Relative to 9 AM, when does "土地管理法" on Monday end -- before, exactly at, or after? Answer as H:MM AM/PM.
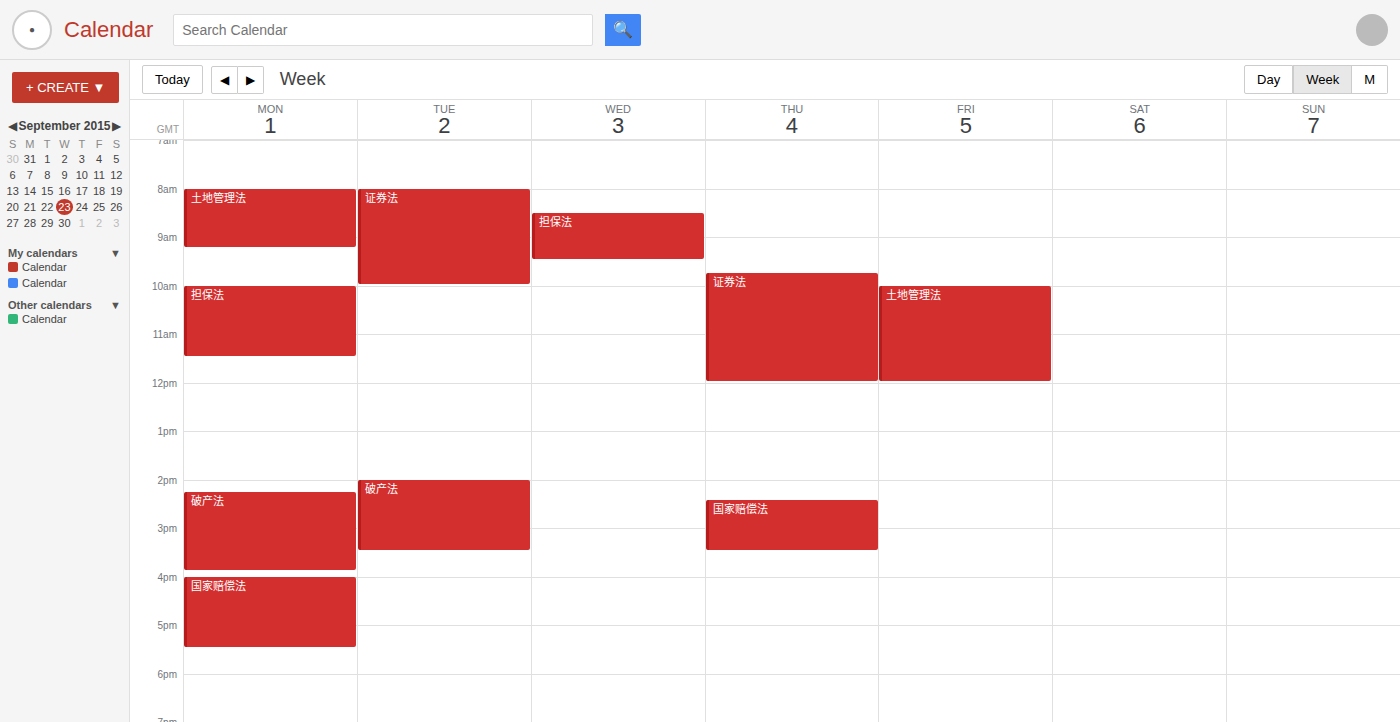
9:15 AM -- after 9 AM, 15 minutes below the 9 AM line.